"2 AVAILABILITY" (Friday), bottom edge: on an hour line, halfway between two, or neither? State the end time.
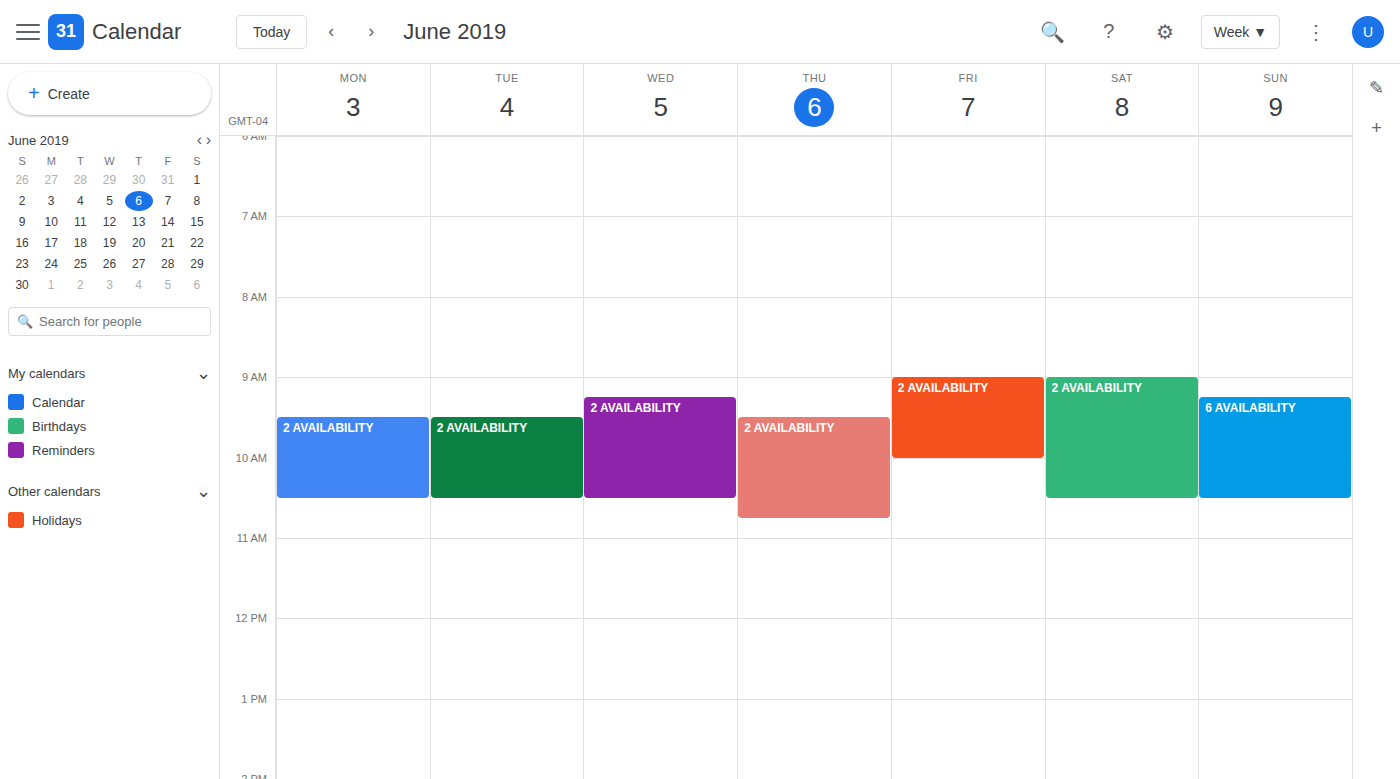
10:00 -- exactly on the 10:00 line.